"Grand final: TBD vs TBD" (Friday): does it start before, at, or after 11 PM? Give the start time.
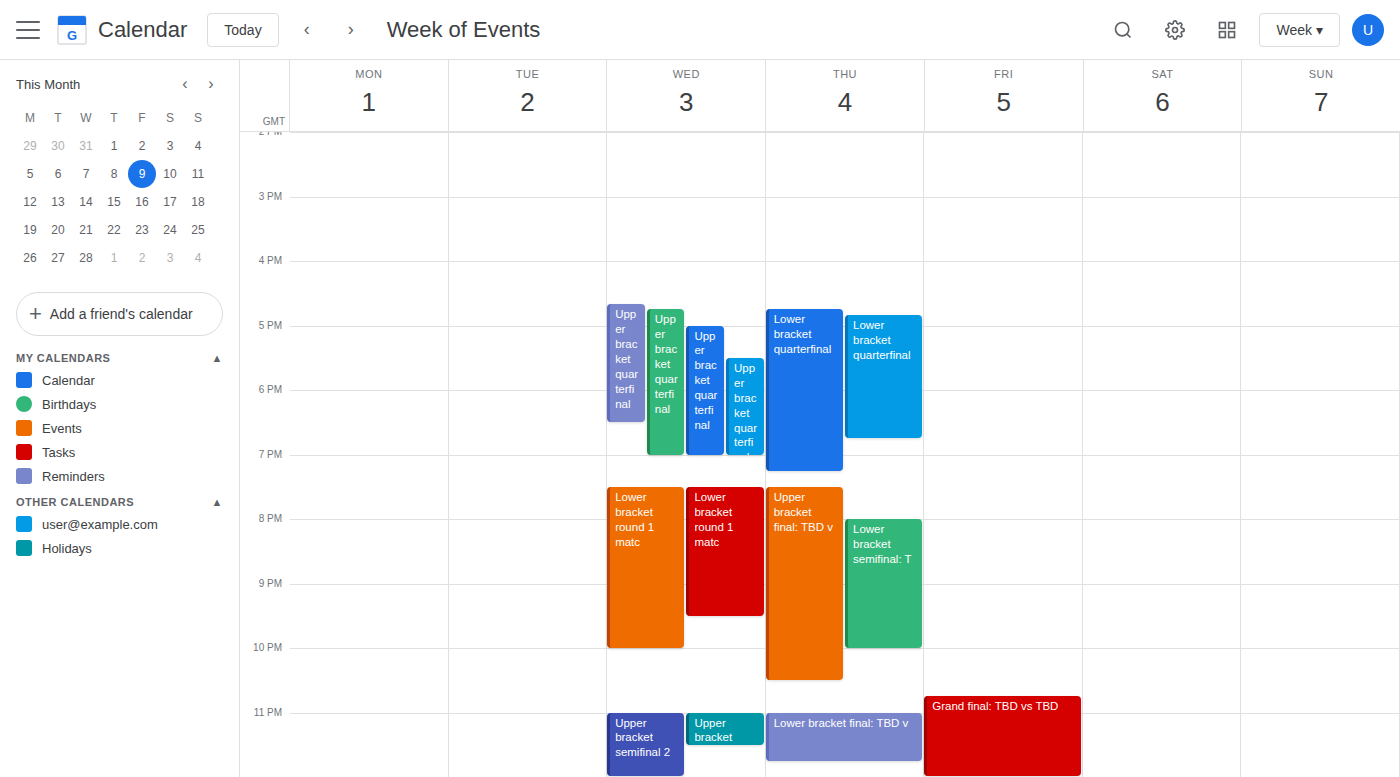
10:45 PM -- before 11 PM, 15 minutes above the 11 PM line.